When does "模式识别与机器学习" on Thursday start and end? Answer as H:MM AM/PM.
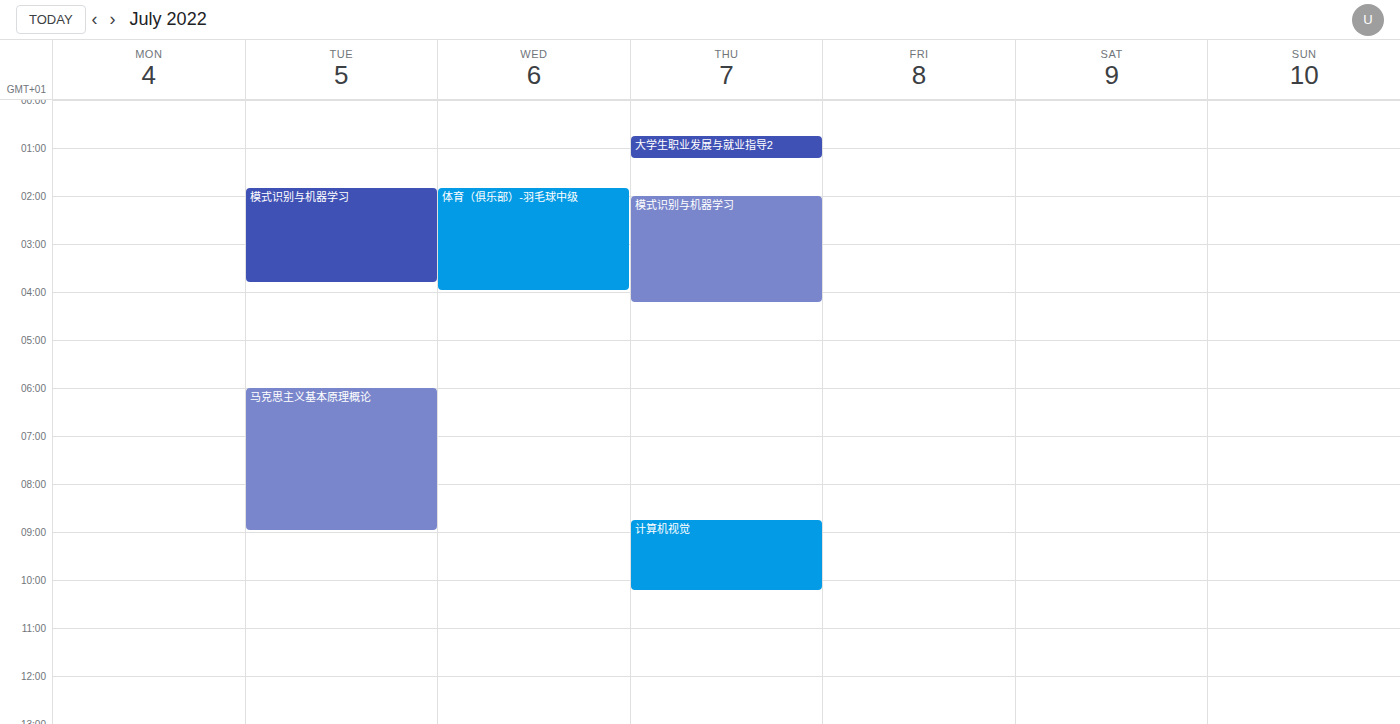
2:00 AM to 4:15 AM